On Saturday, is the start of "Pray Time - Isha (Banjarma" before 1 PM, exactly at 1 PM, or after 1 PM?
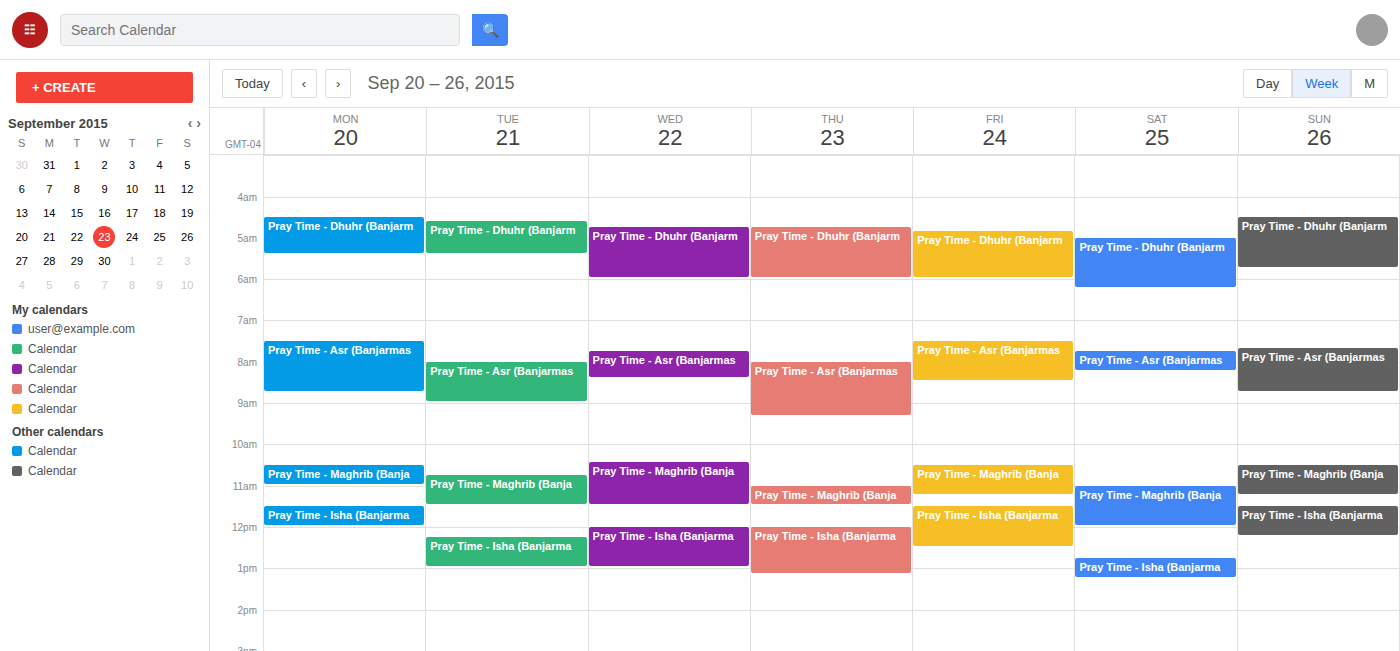
12:45 PM -- before 1 PM, 15 minutes above the 1 PM line.